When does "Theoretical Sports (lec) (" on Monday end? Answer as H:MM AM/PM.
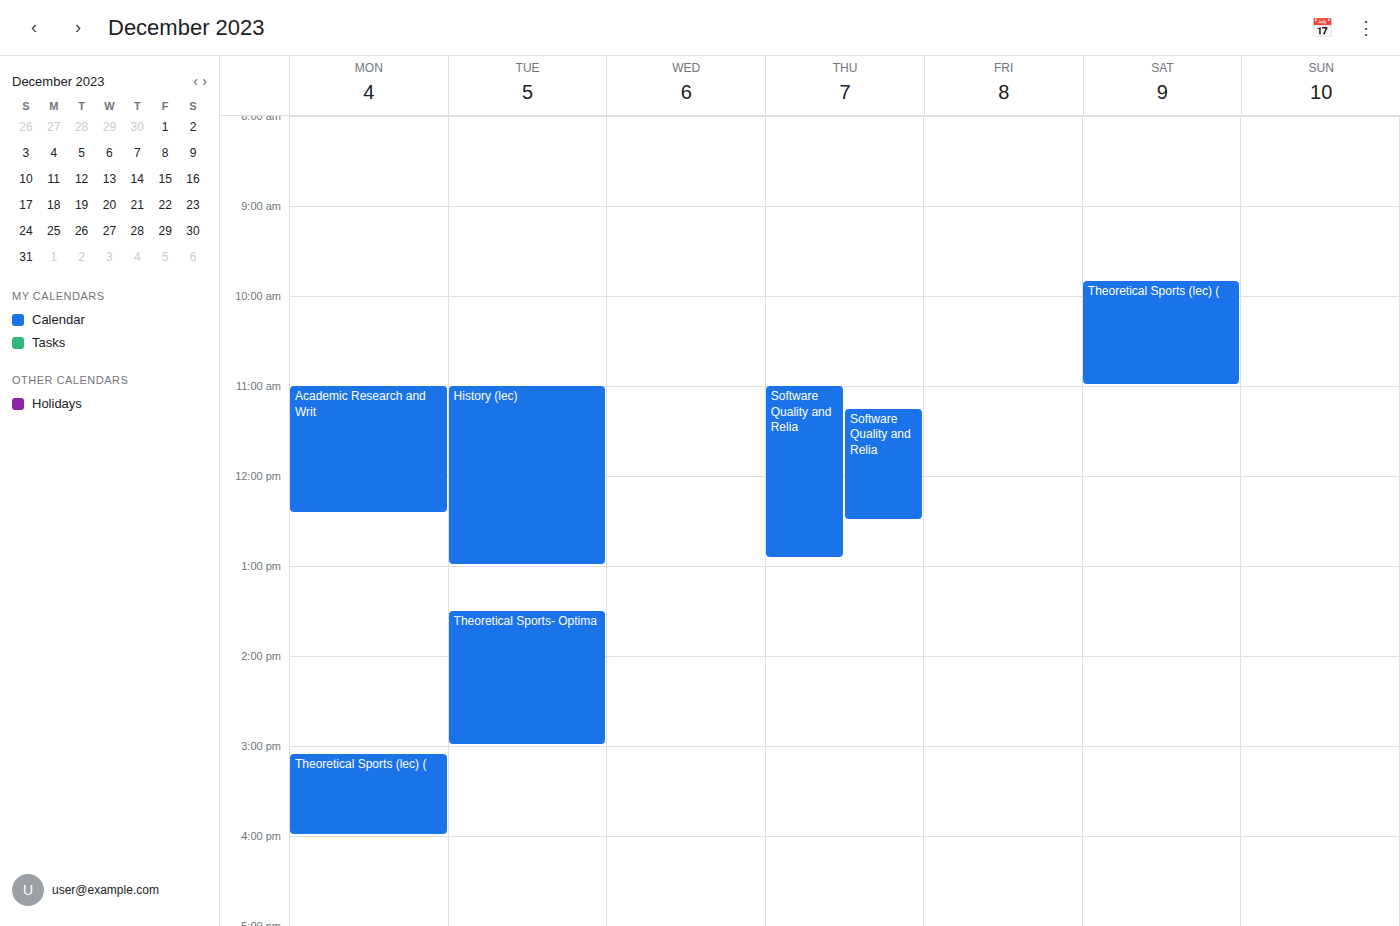
4:00 PM